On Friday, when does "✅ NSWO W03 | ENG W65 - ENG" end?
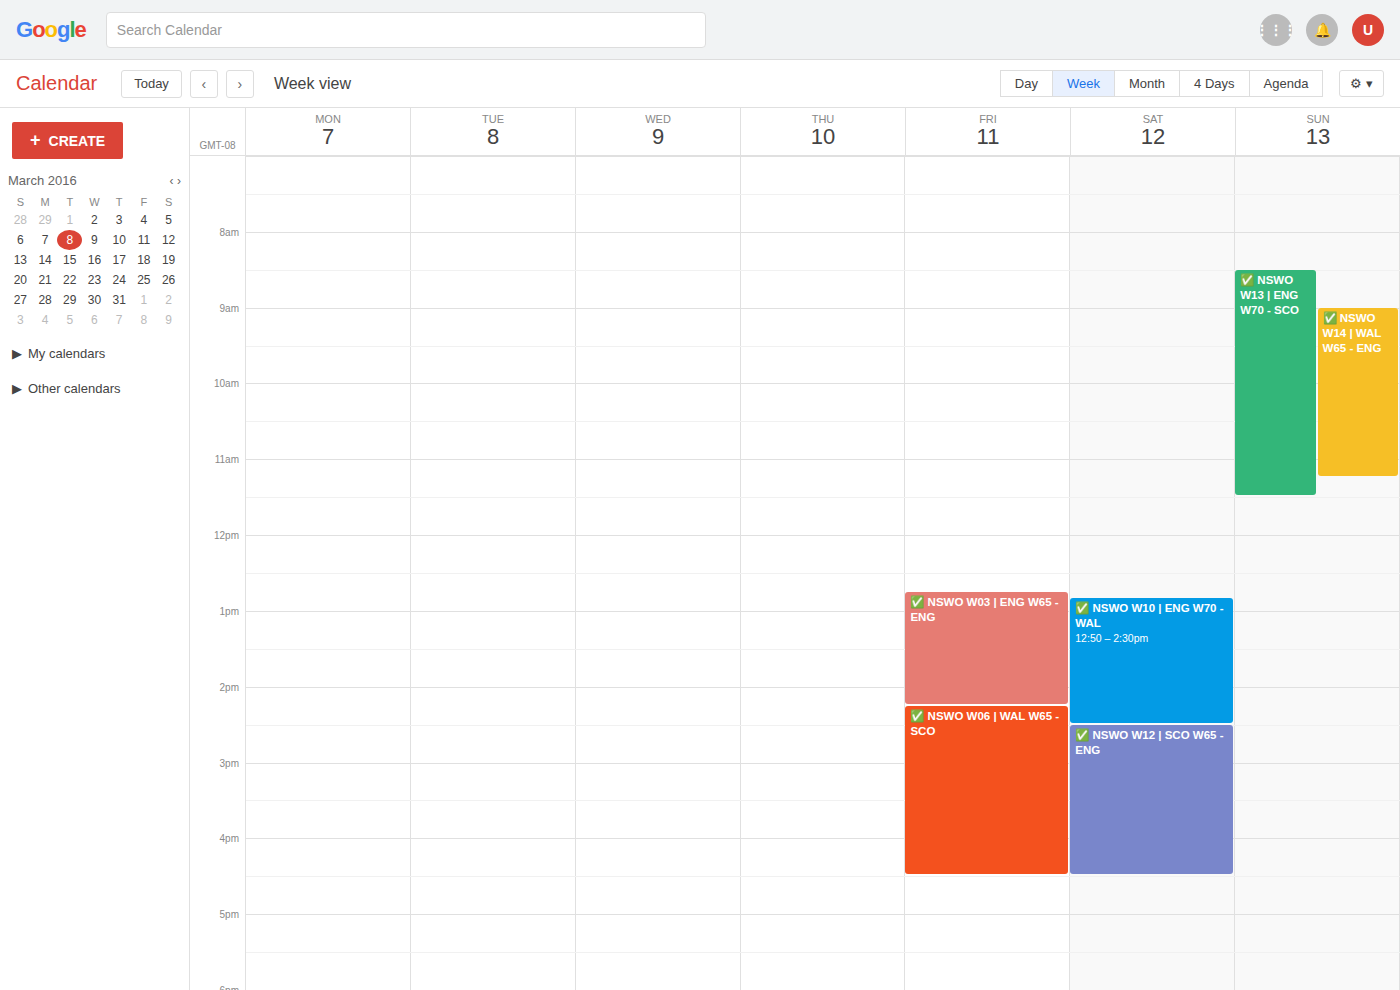
2:15 PM